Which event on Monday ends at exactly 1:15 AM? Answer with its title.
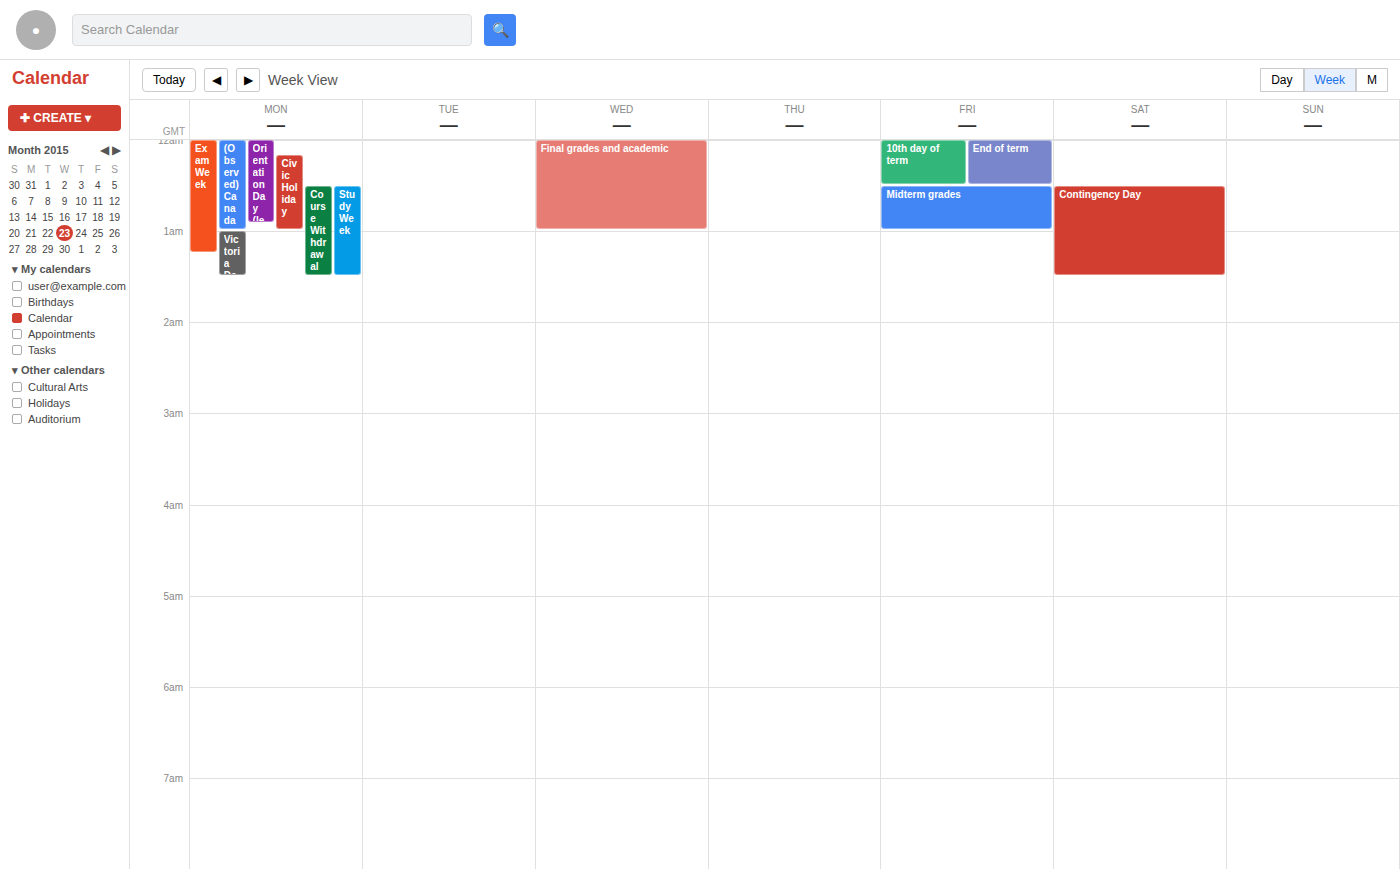
"Exam Week"